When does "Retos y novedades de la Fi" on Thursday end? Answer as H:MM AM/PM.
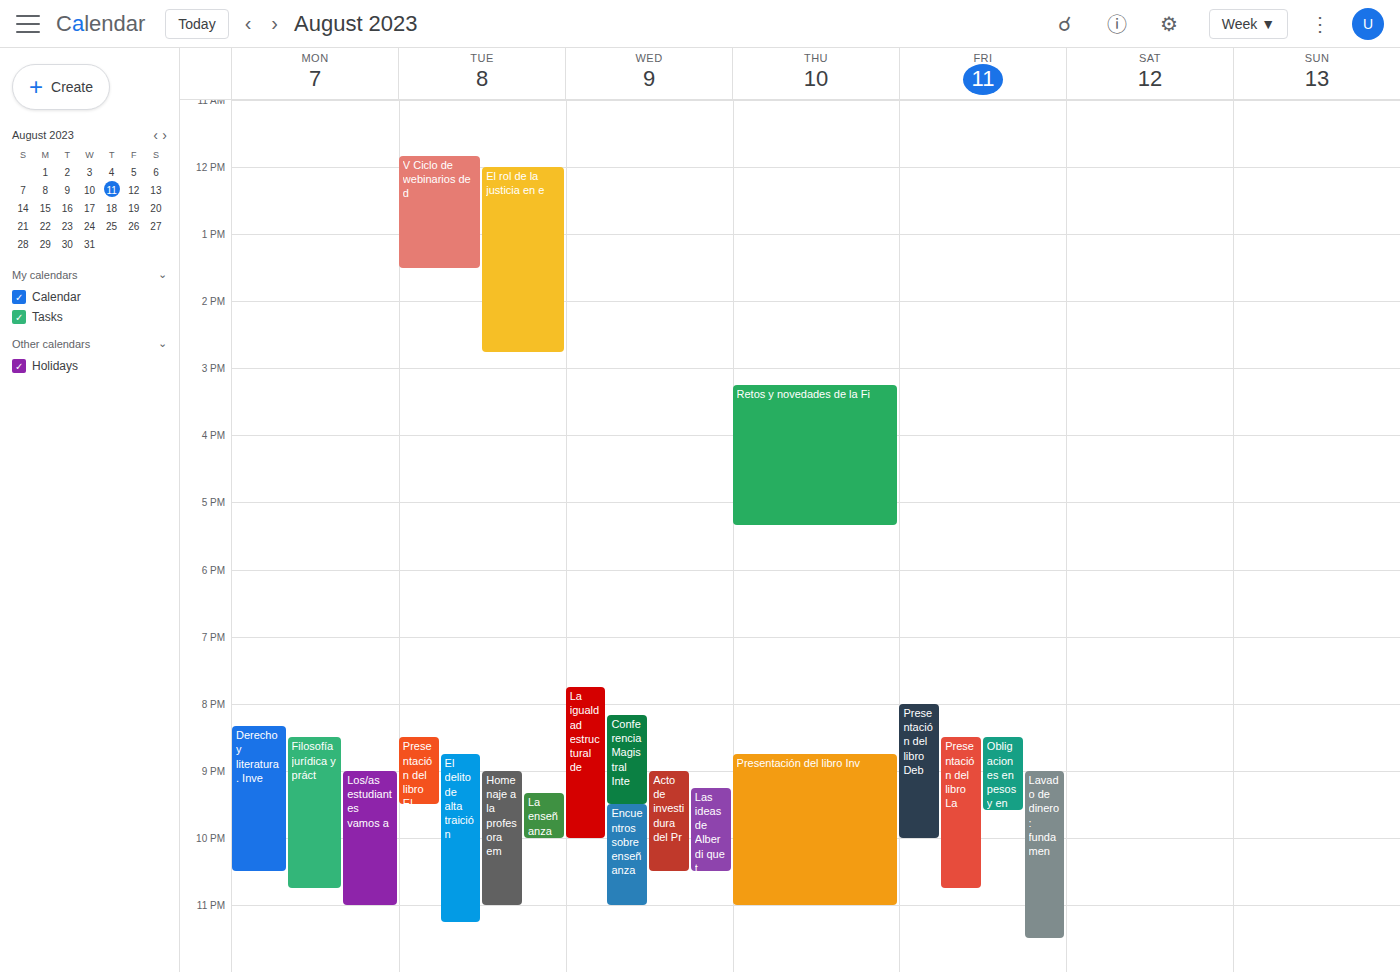
5:20 PM